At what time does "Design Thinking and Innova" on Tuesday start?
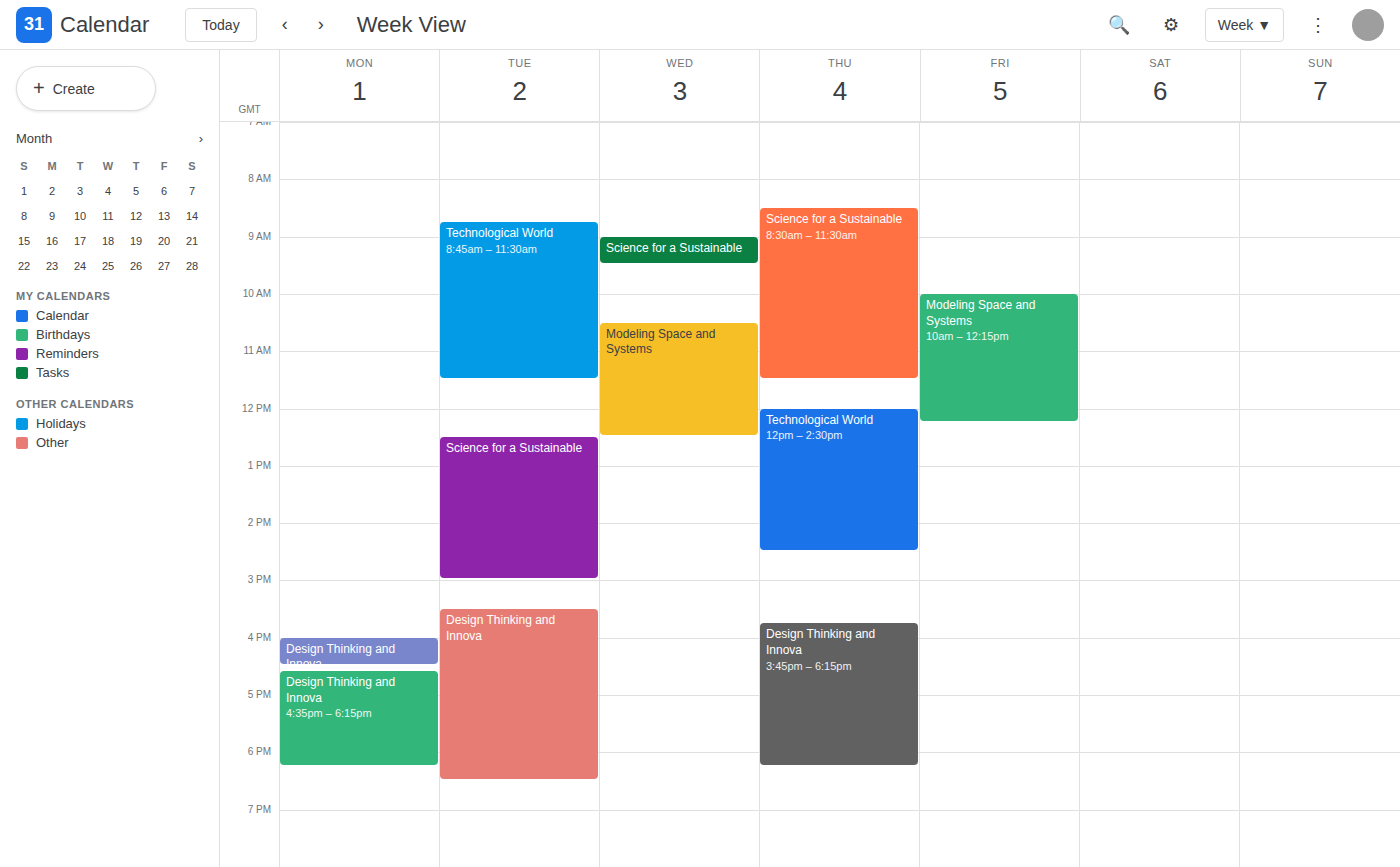
15:30